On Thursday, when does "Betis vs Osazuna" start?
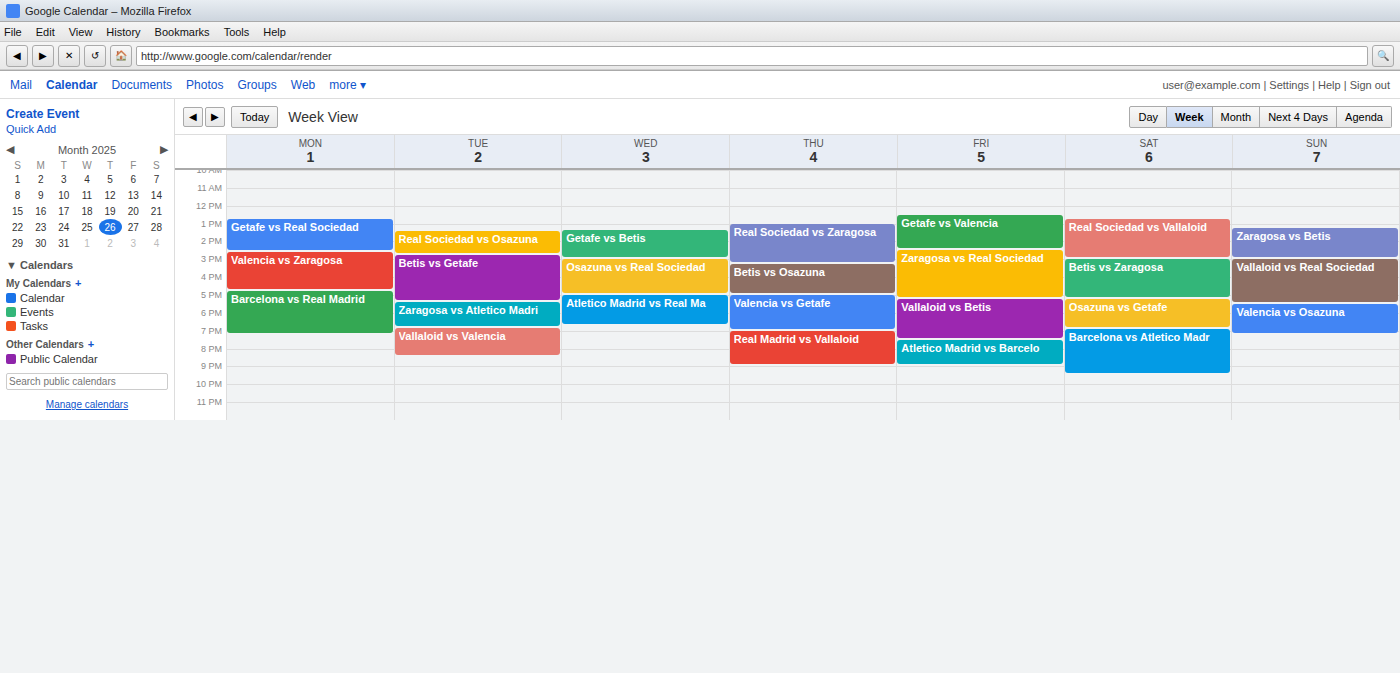
3:15 PM